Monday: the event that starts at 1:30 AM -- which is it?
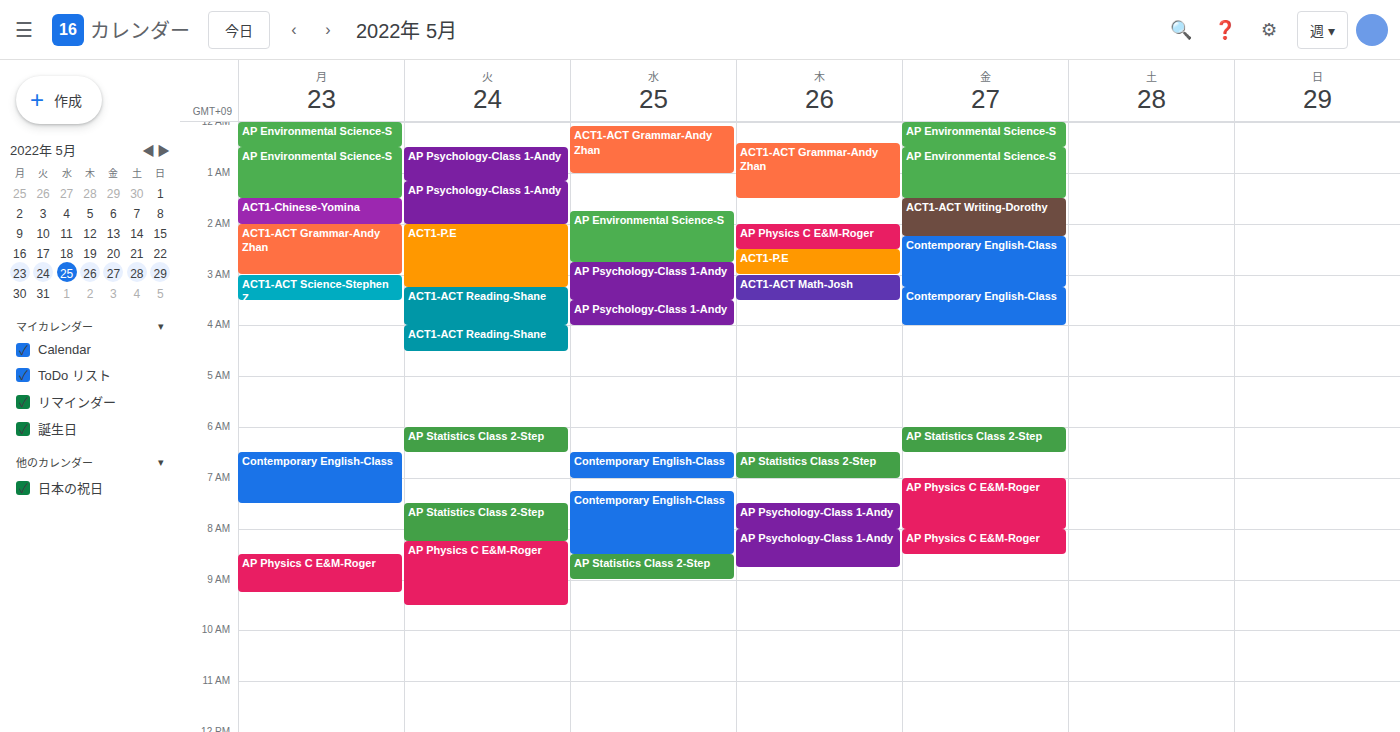
"ACT1-Chinese-Yomina"